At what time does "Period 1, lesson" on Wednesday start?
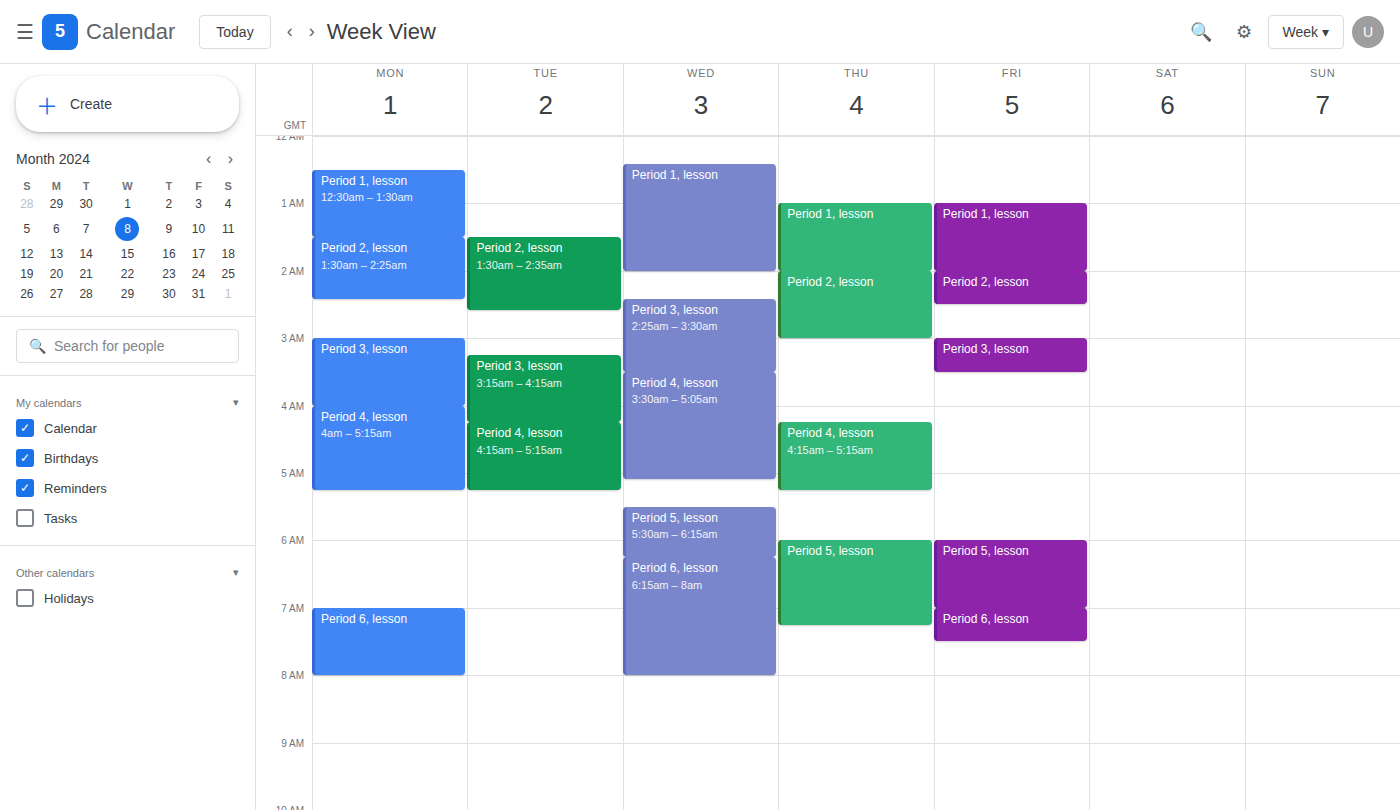
12:25 AM